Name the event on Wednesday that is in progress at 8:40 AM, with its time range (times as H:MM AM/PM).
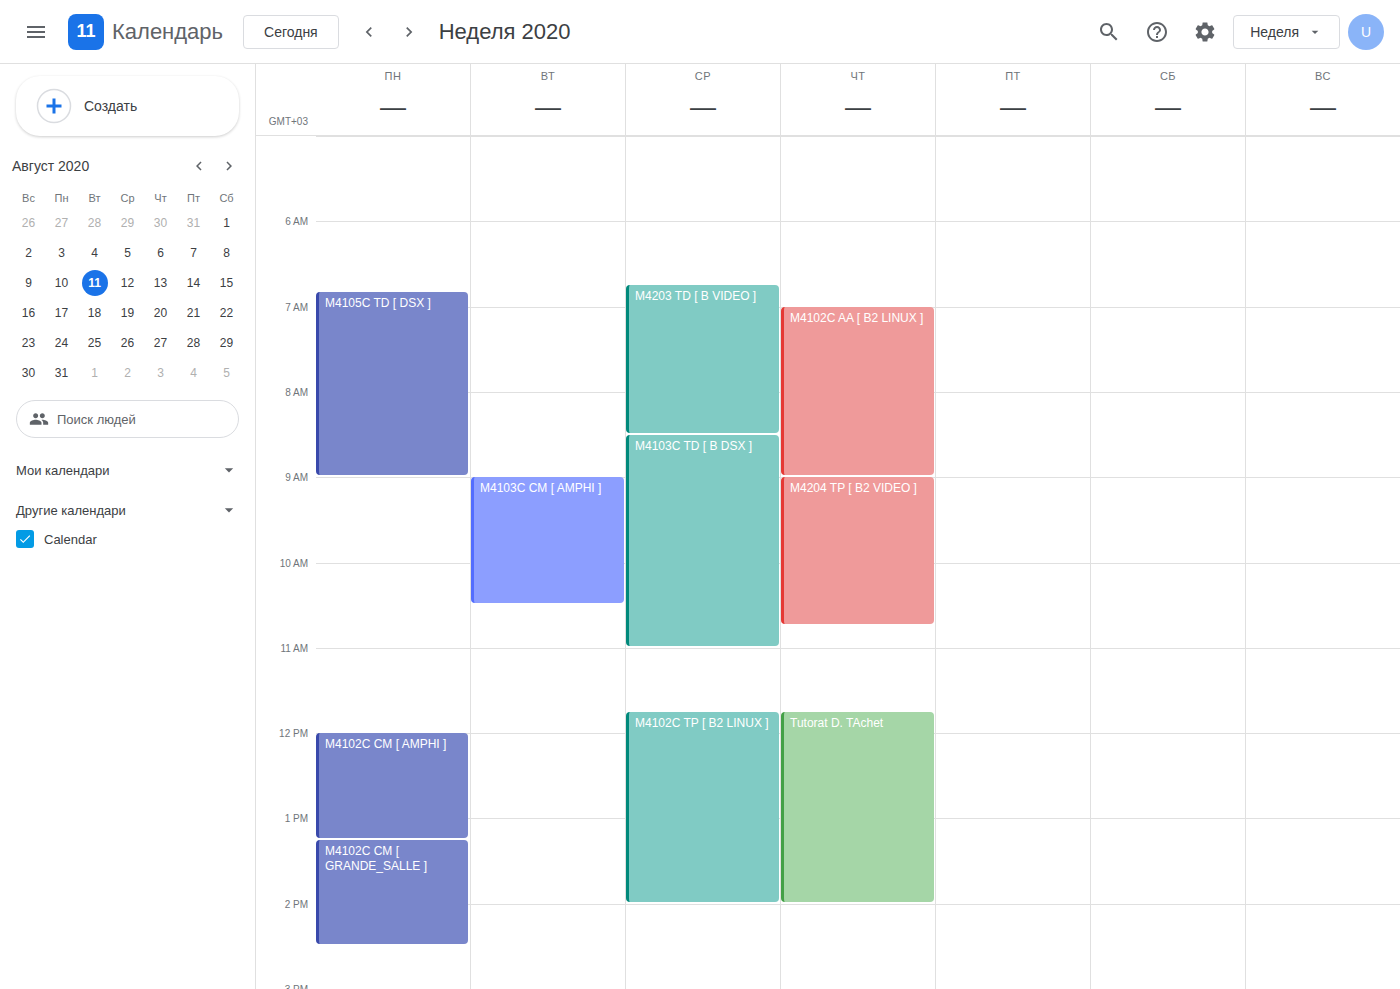
"M4103C TD [ B DSX ]", 8:30 AM to 11:00 AM